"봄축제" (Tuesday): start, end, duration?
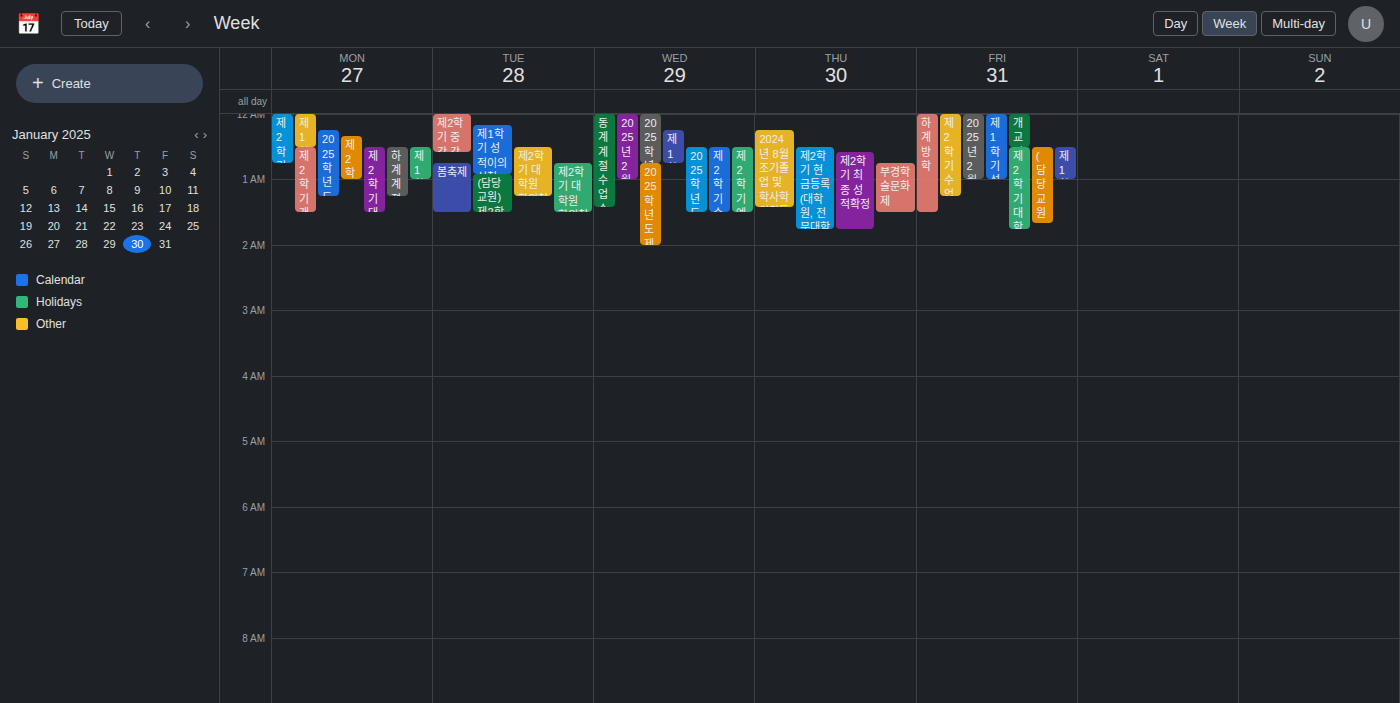
12:45 AM to 1:30 AM, 45 minutes